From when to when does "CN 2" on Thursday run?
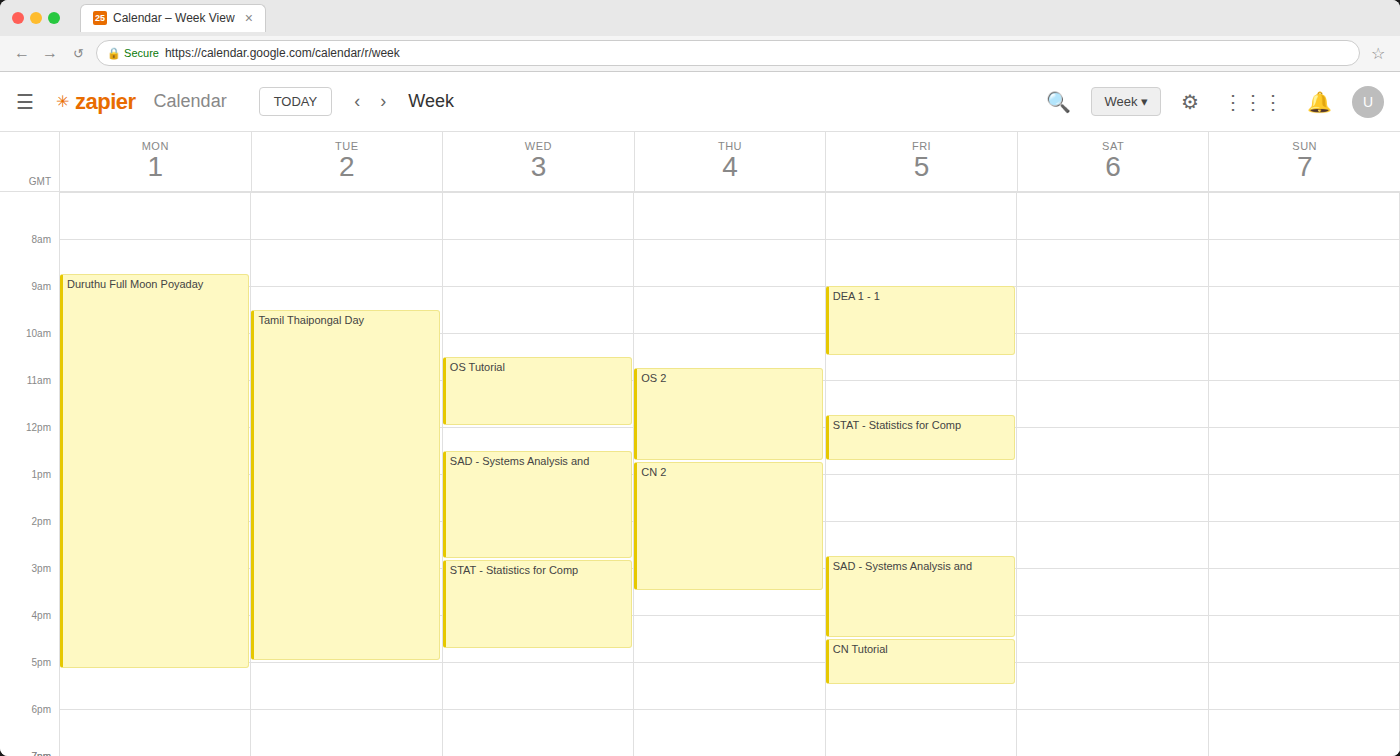
12:45 PM to 3:30 PM